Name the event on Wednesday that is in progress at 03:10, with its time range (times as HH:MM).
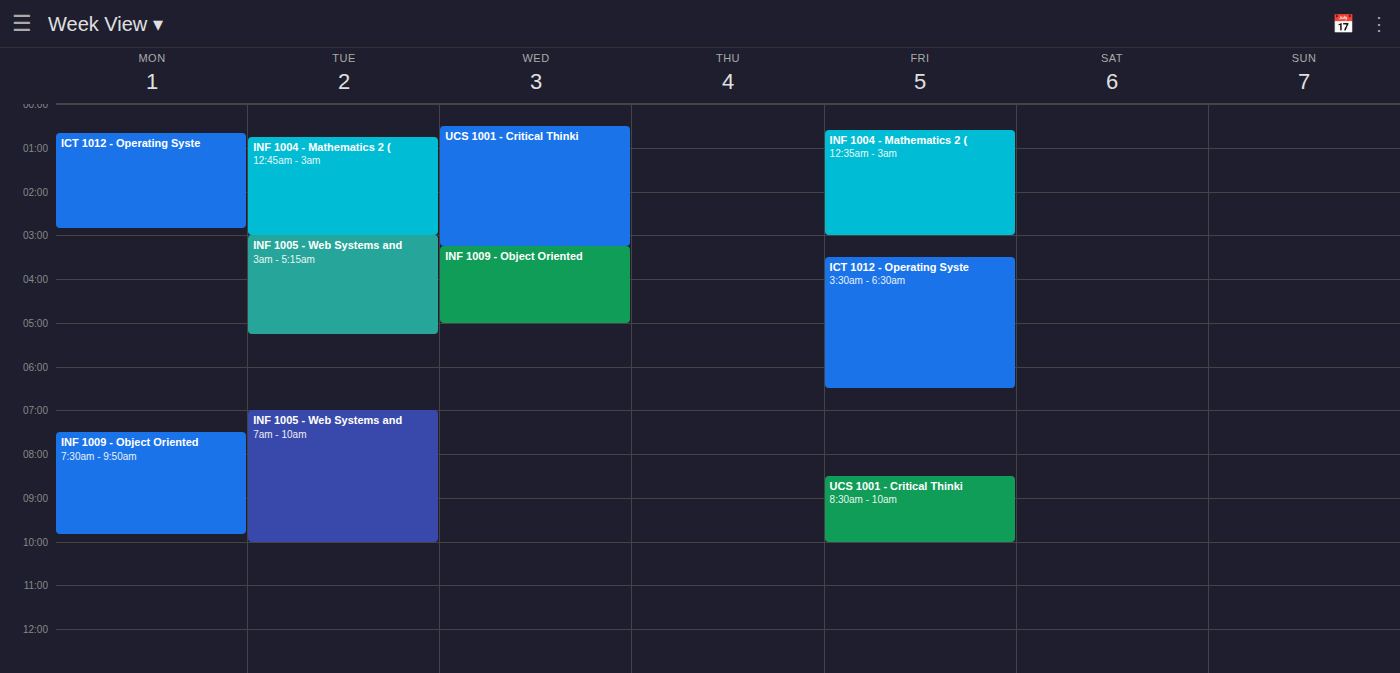
"UCS 1001 - Critical Thinki", 00:30 to 03:15